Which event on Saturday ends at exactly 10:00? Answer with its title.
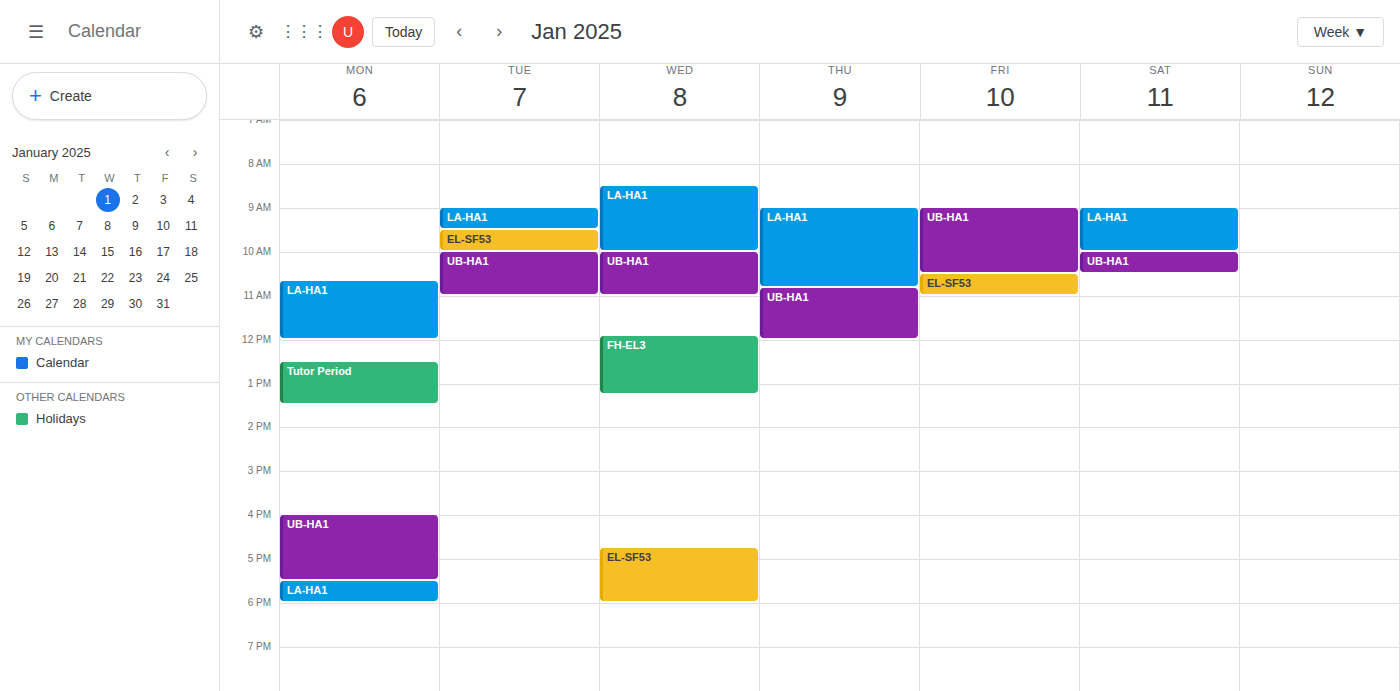
"LA-HA1"